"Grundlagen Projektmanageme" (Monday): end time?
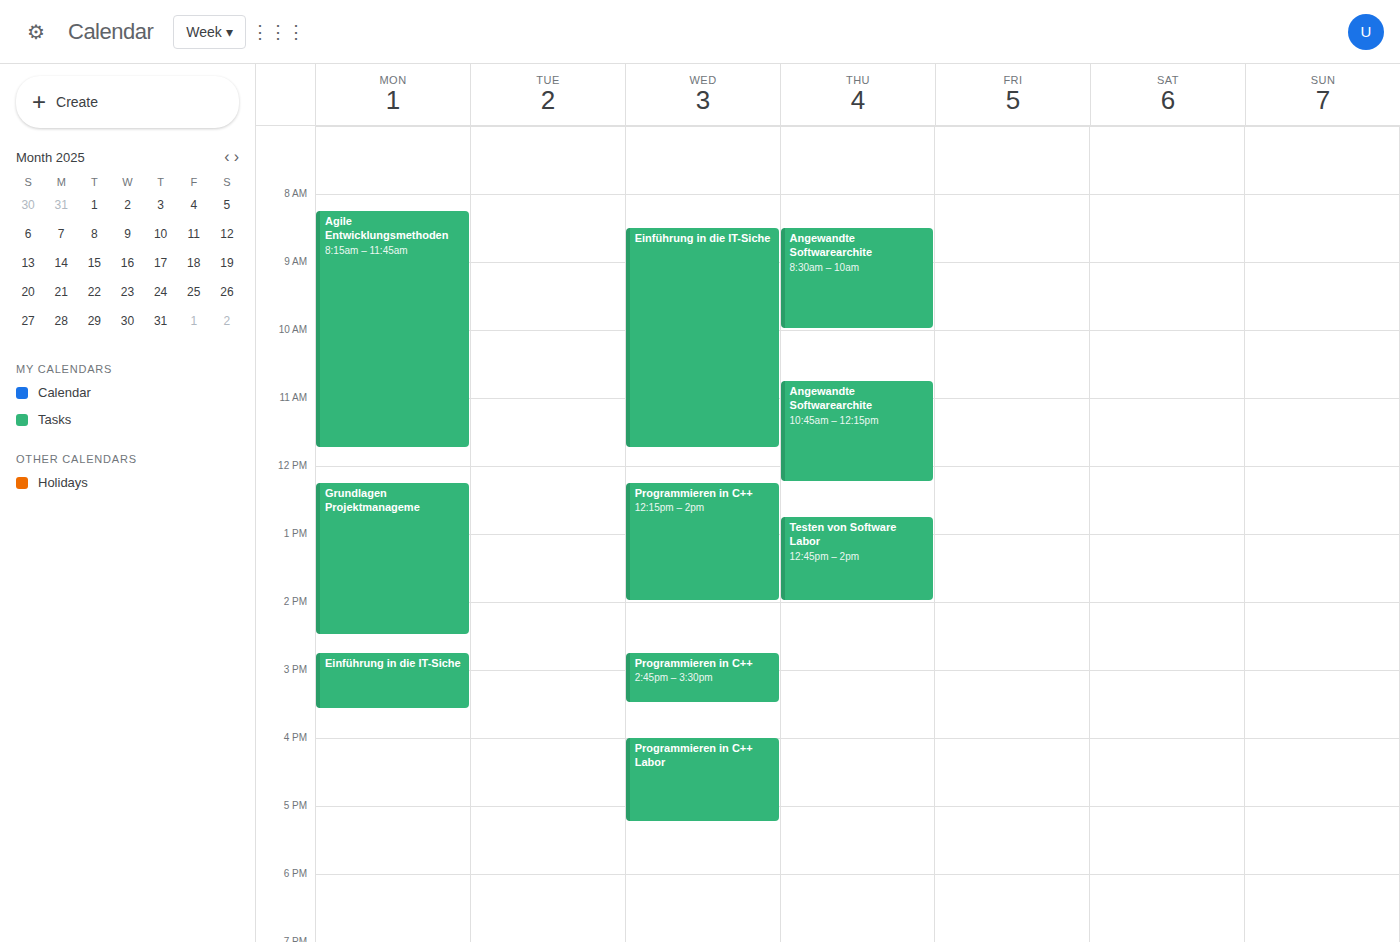
2:30 PM